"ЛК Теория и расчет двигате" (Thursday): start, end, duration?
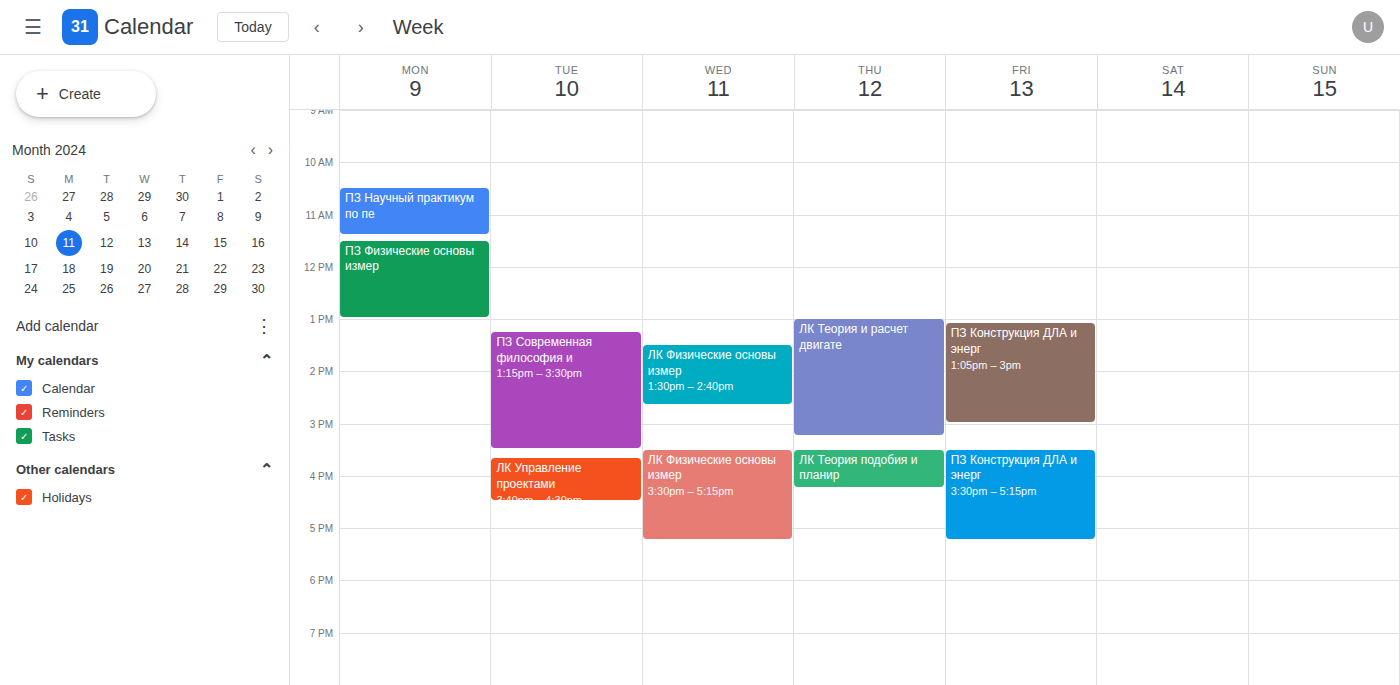
1:00 PM to 3:15 PM, 2 hours 15 minutes